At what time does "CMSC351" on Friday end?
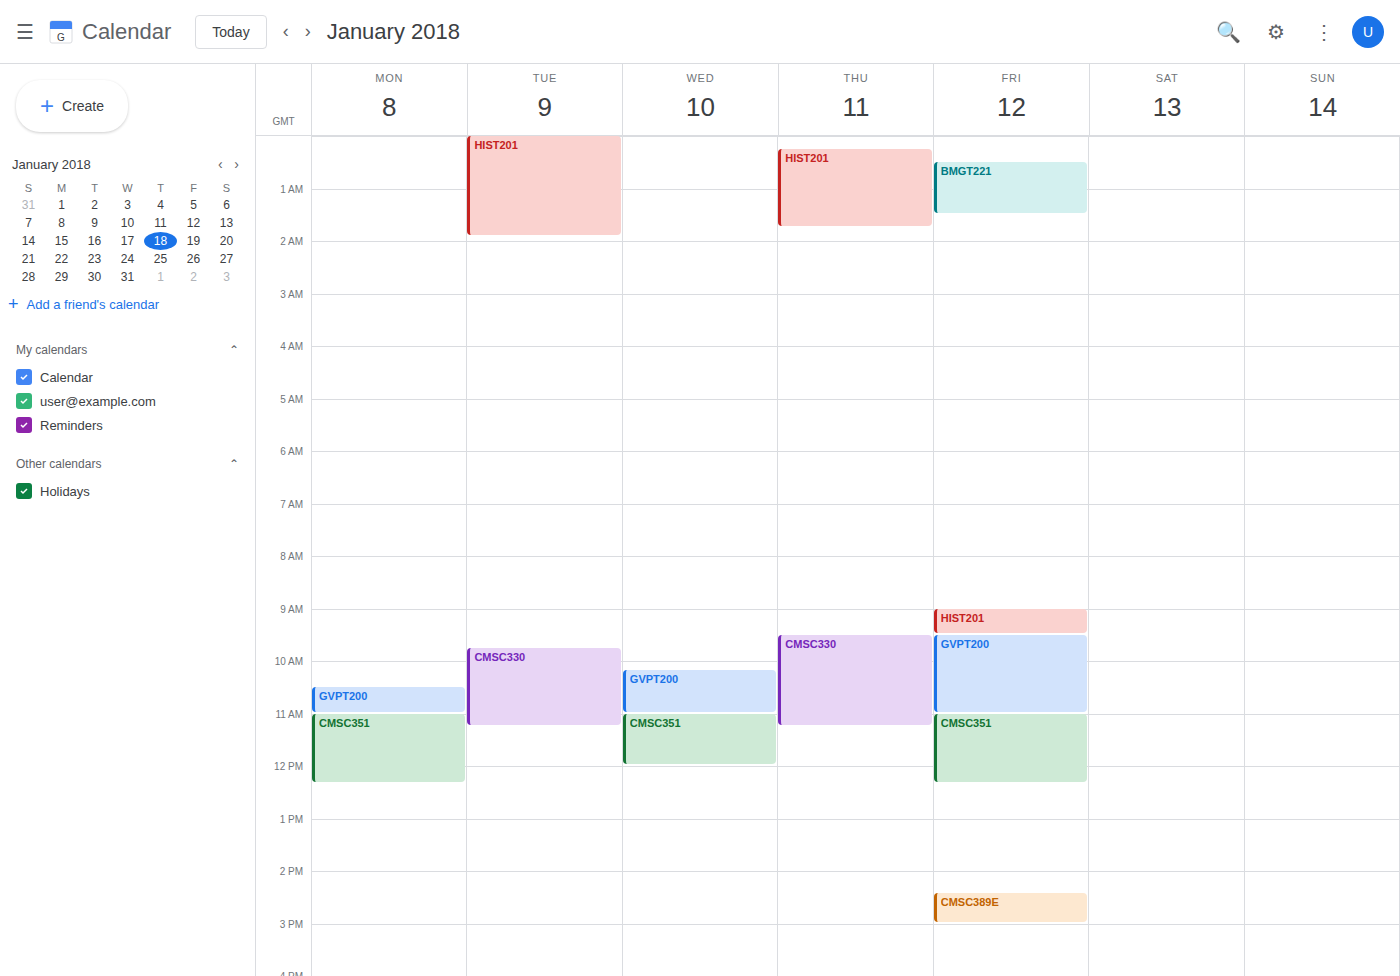
12:20 PM